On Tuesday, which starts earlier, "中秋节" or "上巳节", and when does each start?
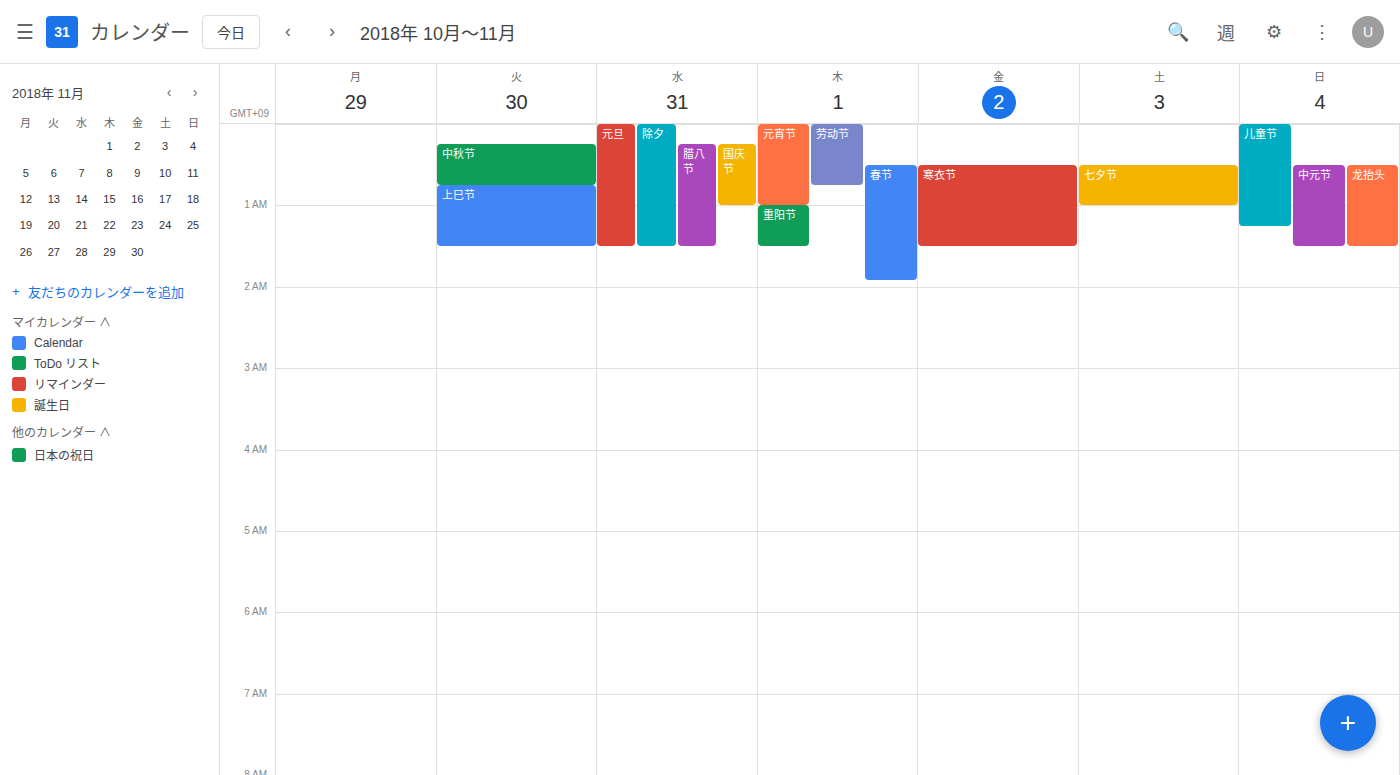
"中秋节" 12:15 AM; "上巳节" 12:45 AM.